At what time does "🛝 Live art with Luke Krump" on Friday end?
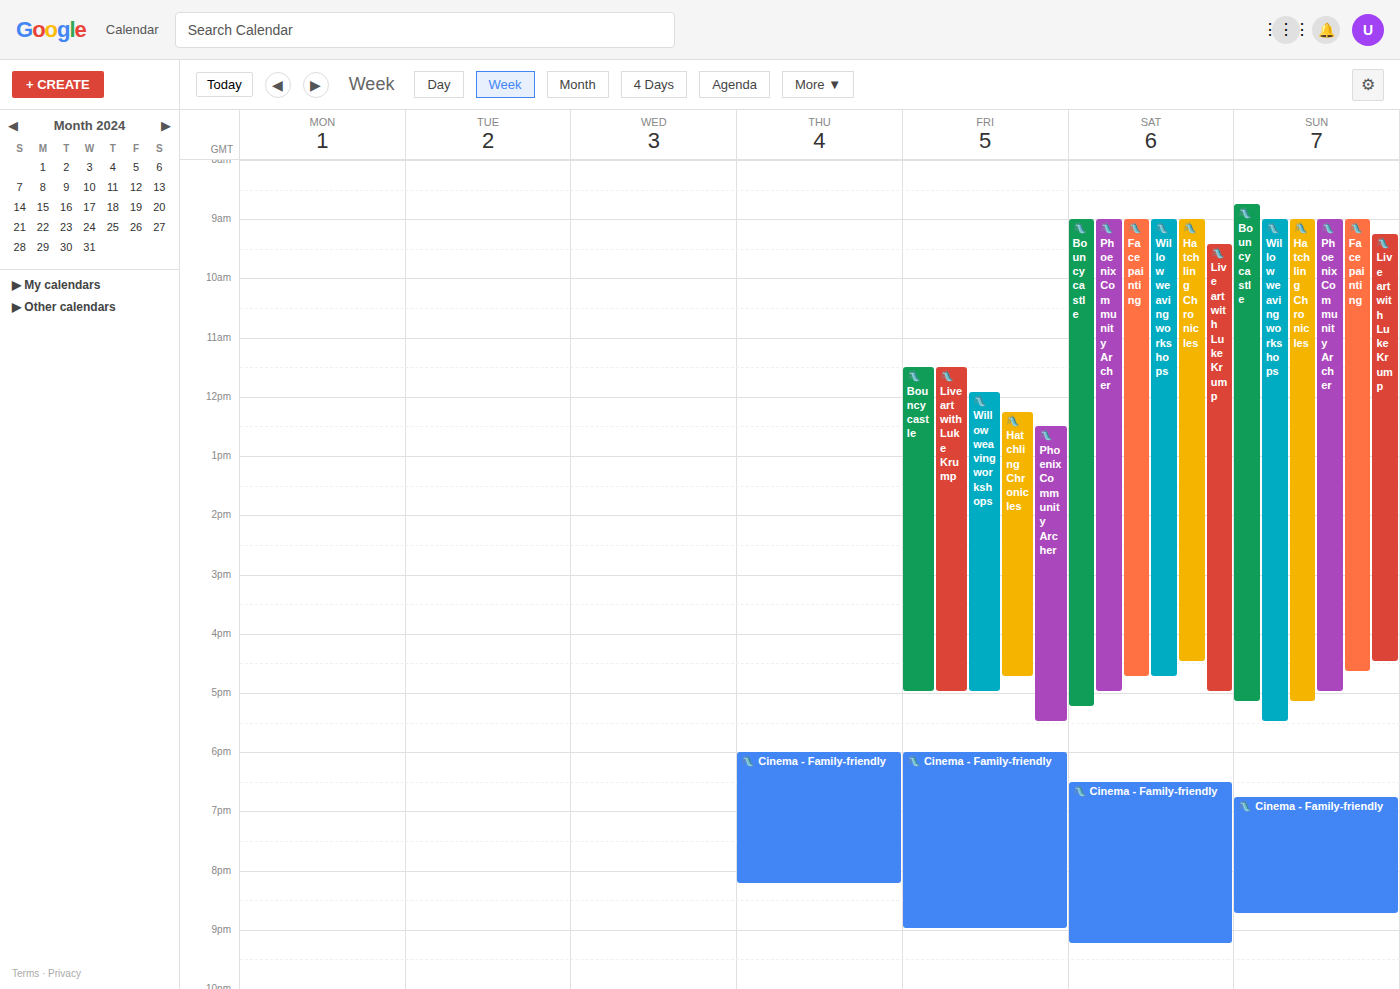
17:00